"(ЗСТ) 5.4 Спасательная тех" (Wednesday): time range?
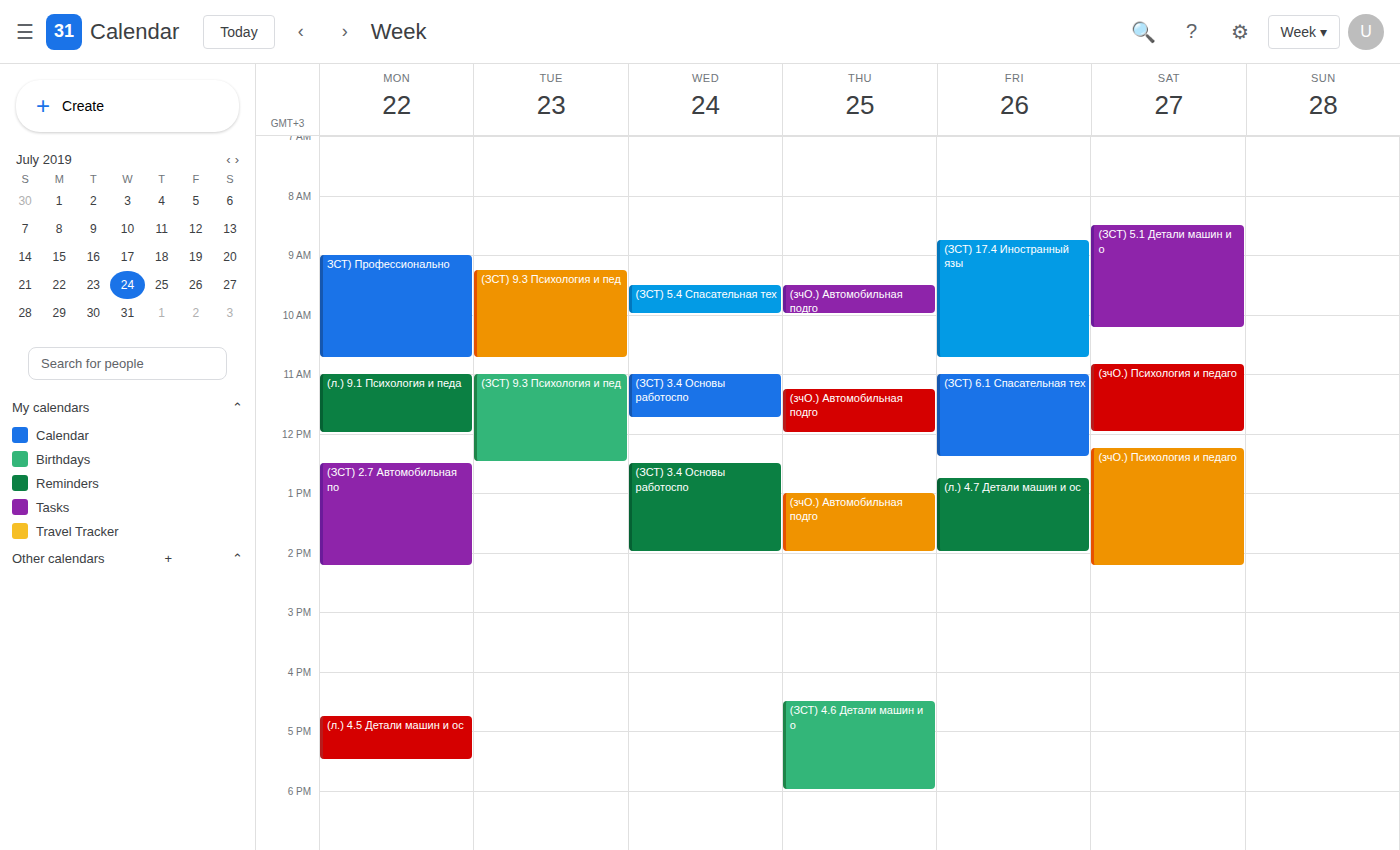
9:30 AM to 10:00 AM